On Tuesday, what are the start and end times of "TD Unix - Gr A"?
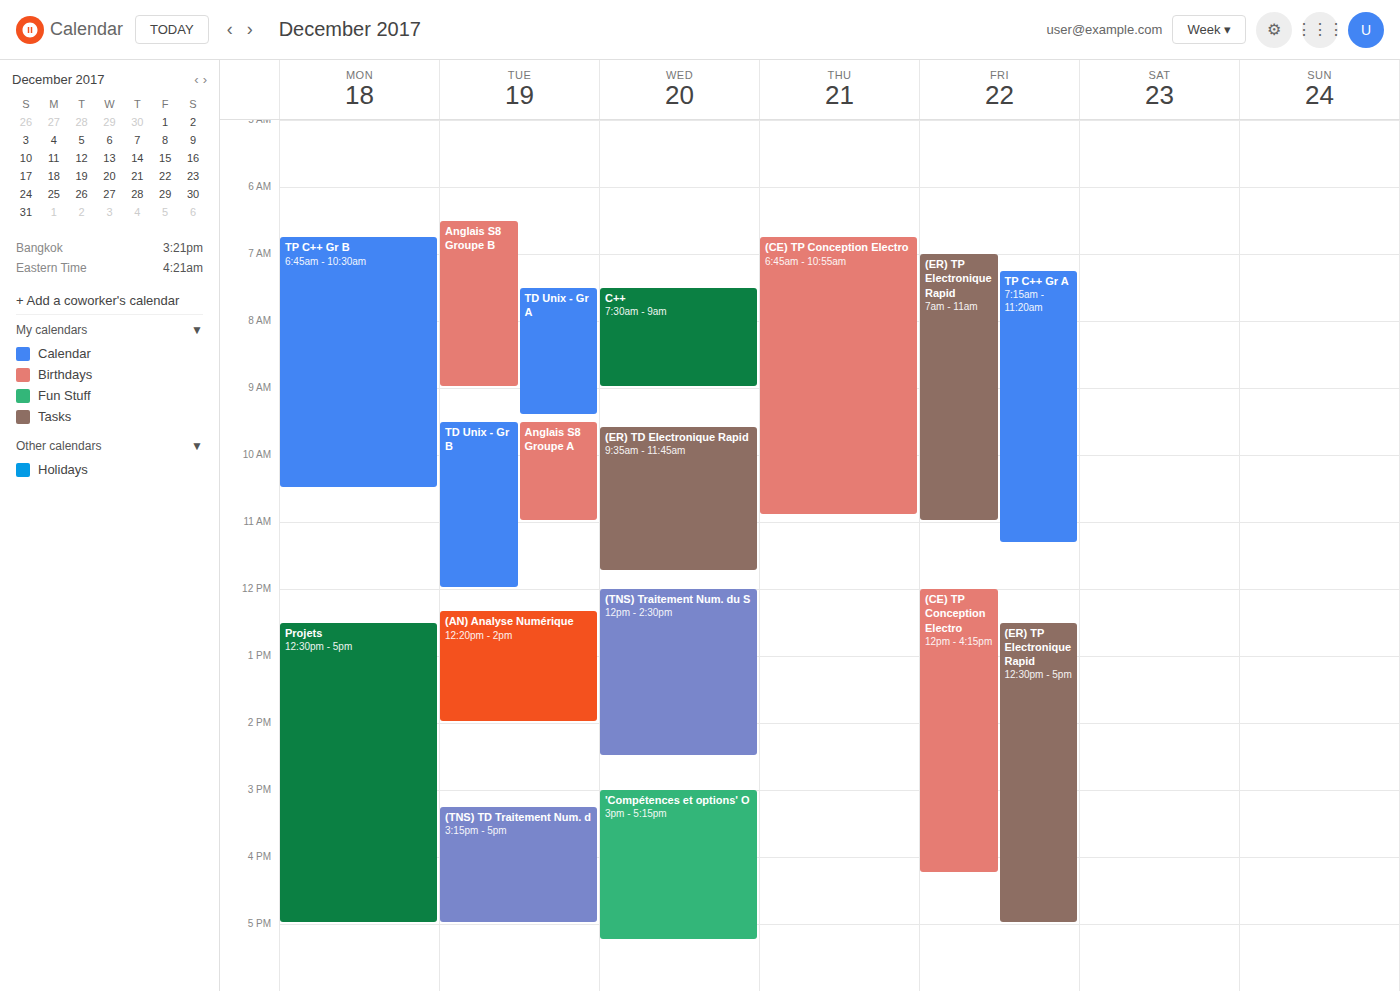
7:30 AM to 9:25 AM